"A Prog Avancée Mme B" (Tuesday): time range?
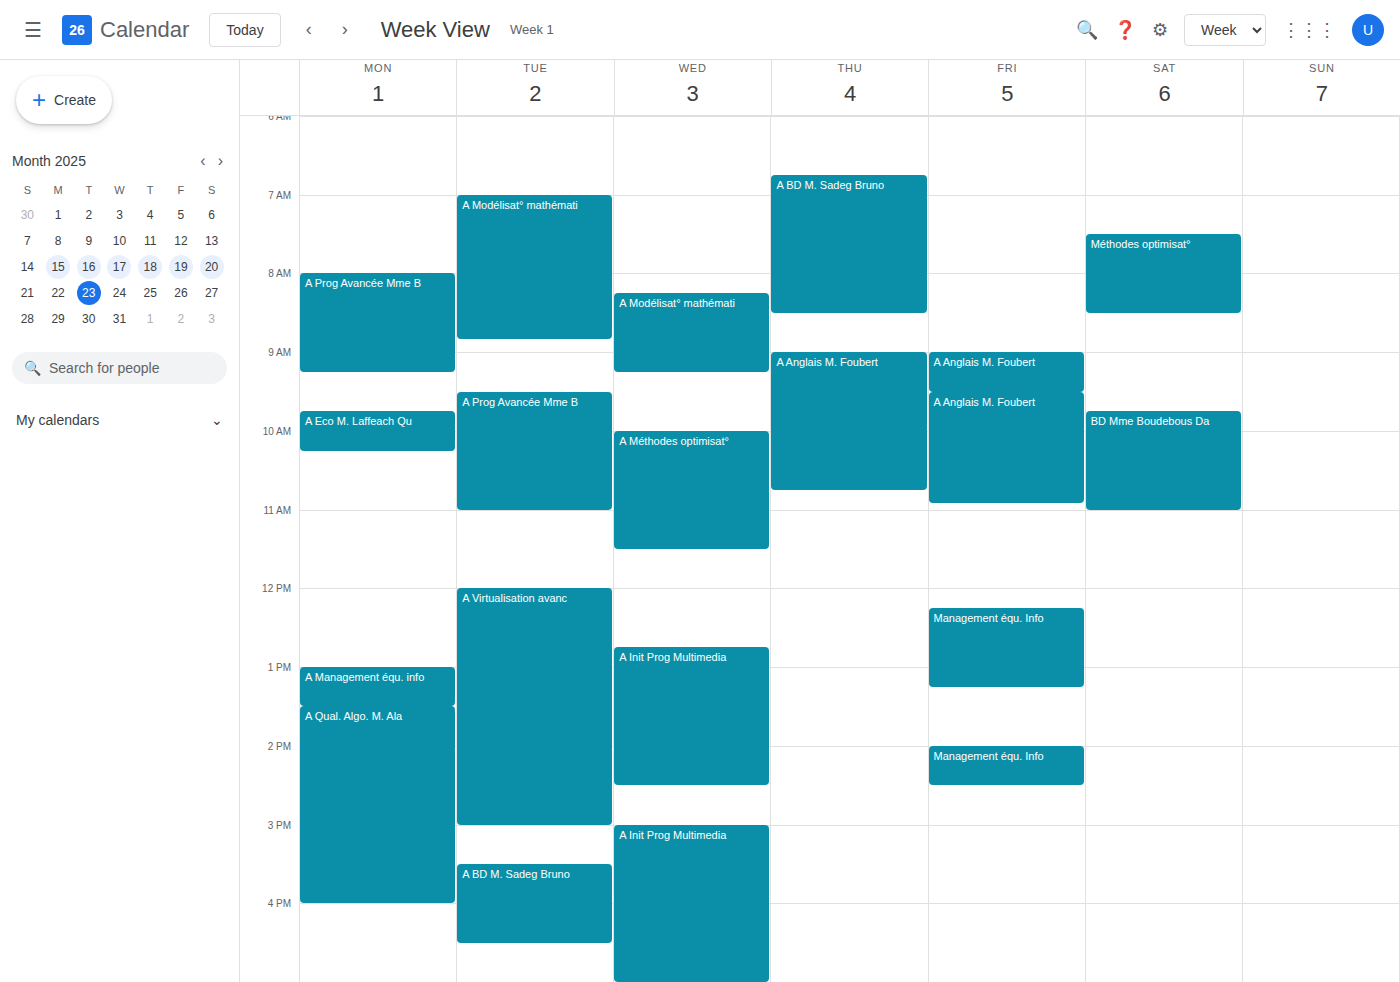
9:30 AM to 11:00 AM